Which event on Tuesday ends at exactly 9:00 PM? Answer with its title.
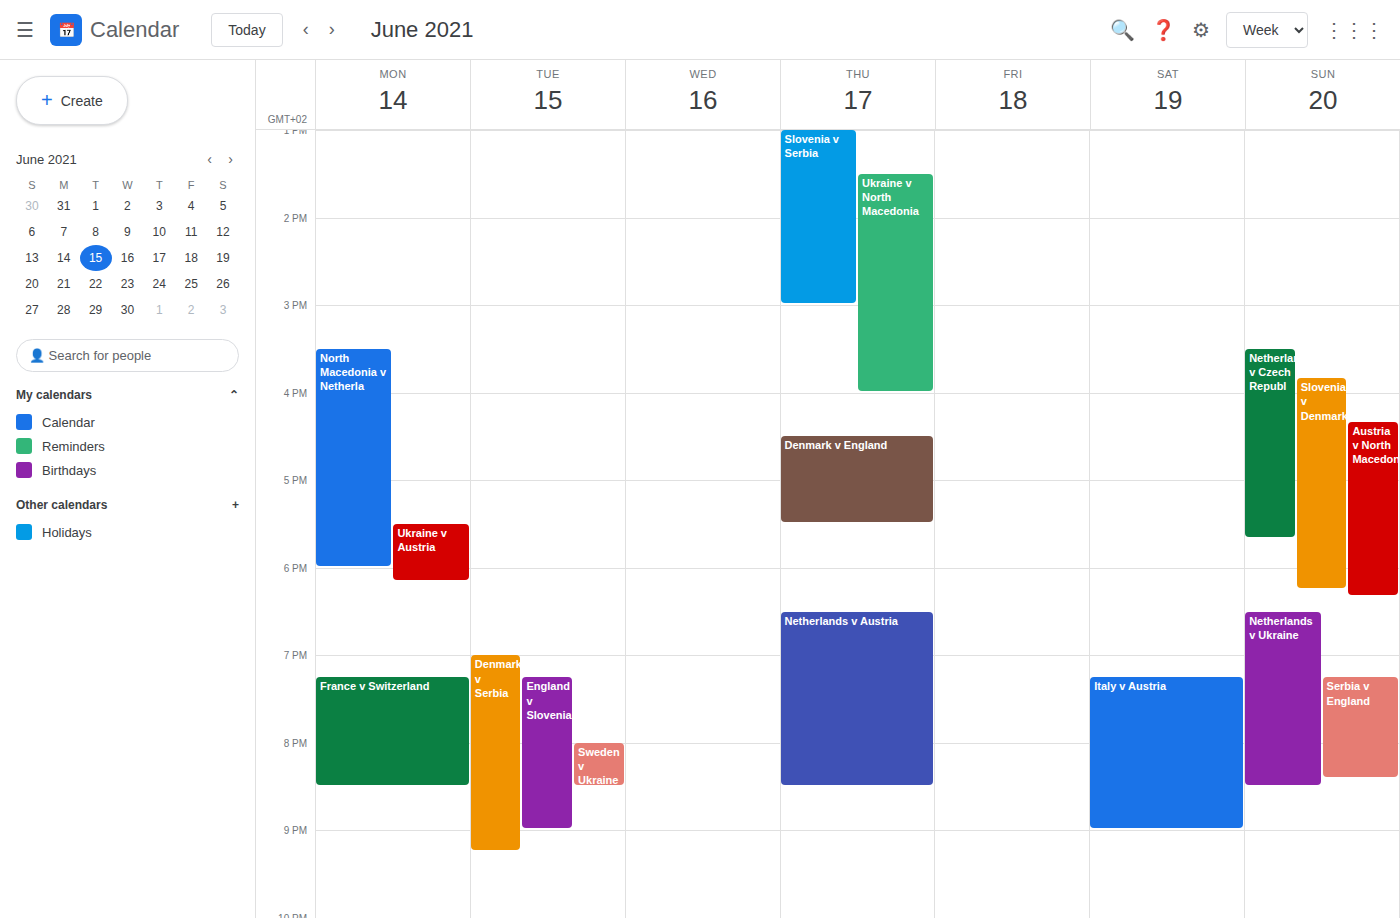
"England v Slovenia"